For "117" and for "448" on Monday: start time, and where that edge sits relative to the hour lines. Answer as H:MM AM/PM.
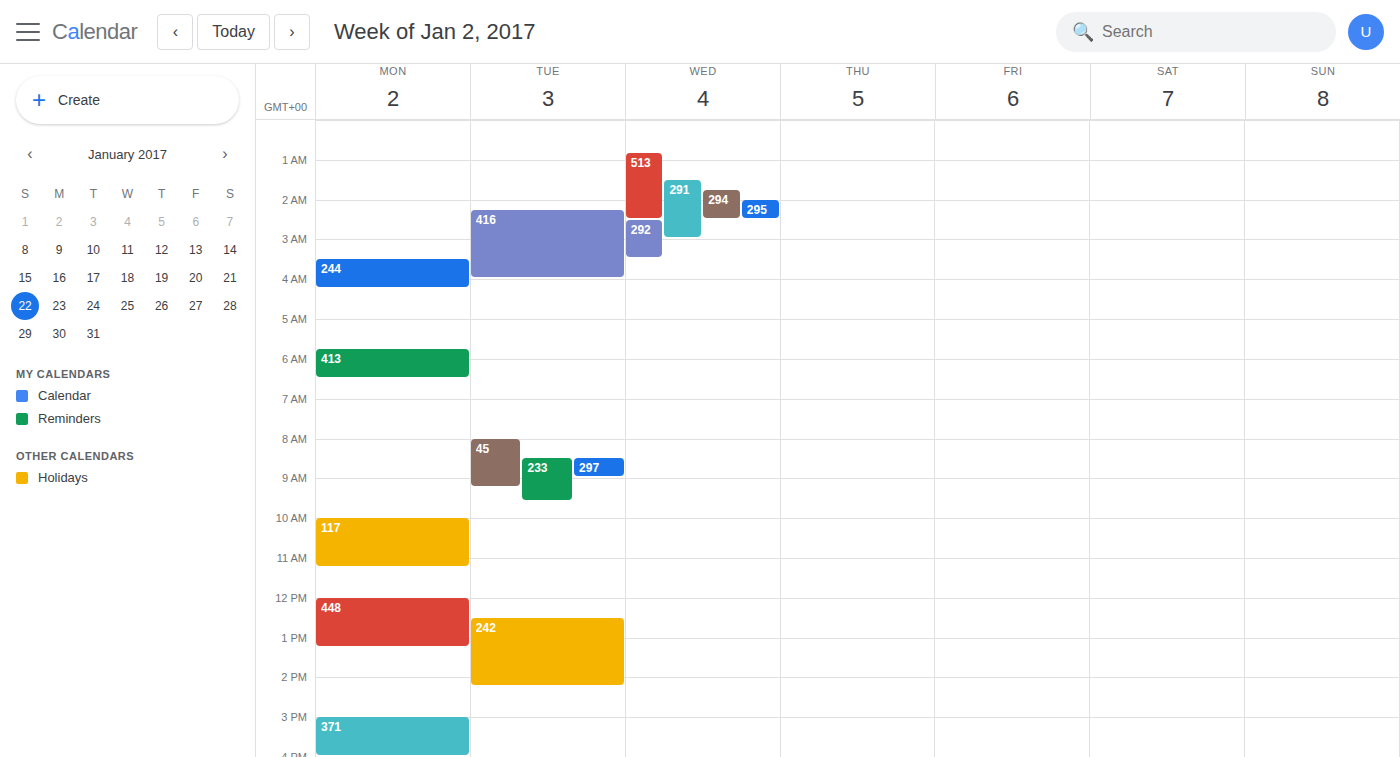
"117": 10:00 AM, exactly on the 10 AM line. "448": 12:00 PM, exactly on the 12 PM line.